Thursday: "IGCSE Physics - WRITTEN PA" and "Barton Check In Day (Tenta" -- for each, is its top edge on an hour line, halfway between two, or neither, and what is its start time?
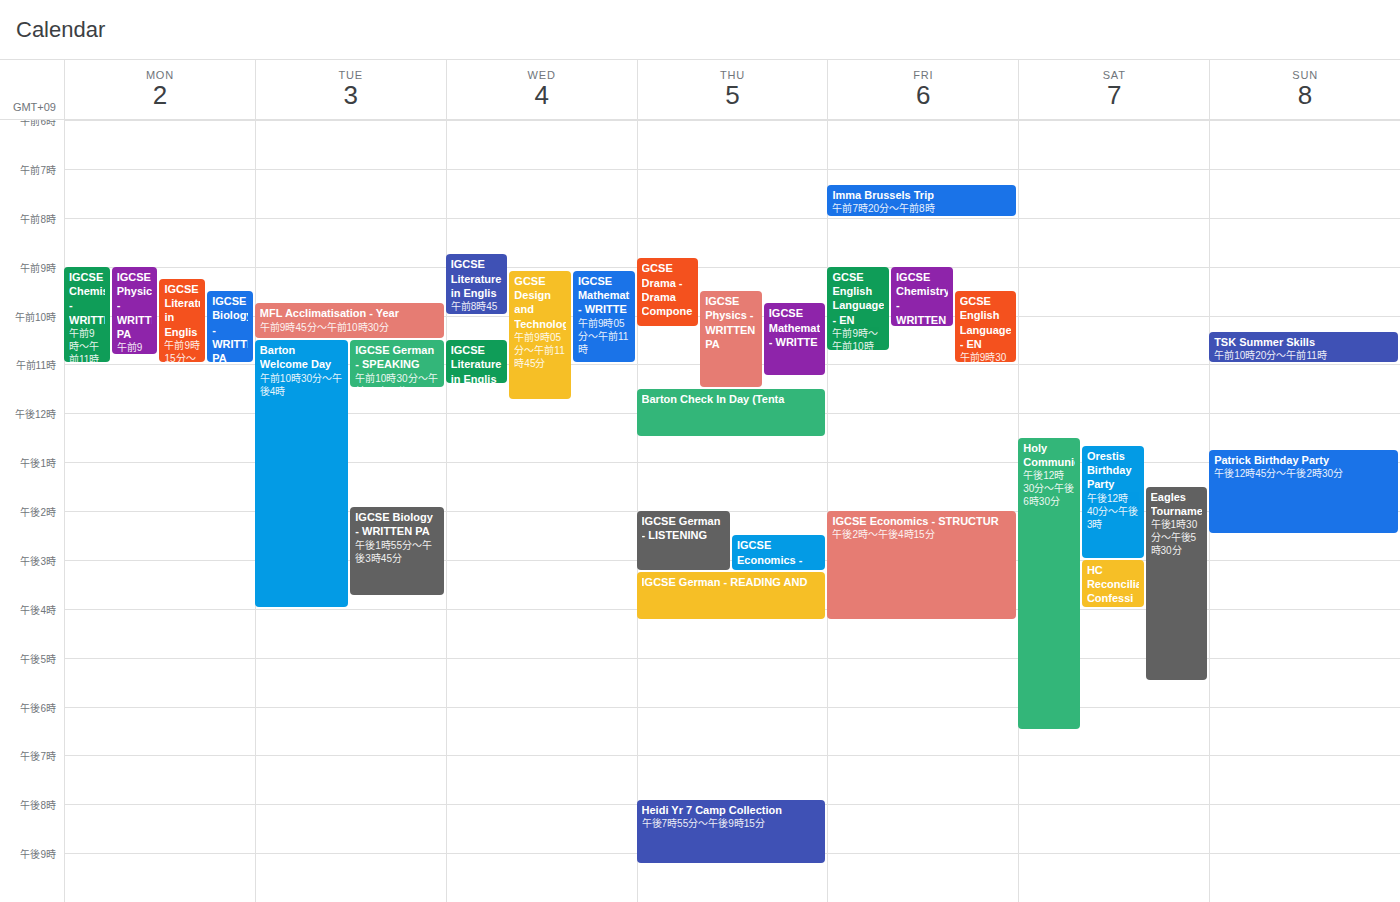
"IGCSE Physics - WRITTEN PA": 9:30 AM, halfway between the 9 AM and 10 AM lines. "Barton Check In Day (Tenta": 11:30 AM, halfway between the 11 AM and 12 PM lines.